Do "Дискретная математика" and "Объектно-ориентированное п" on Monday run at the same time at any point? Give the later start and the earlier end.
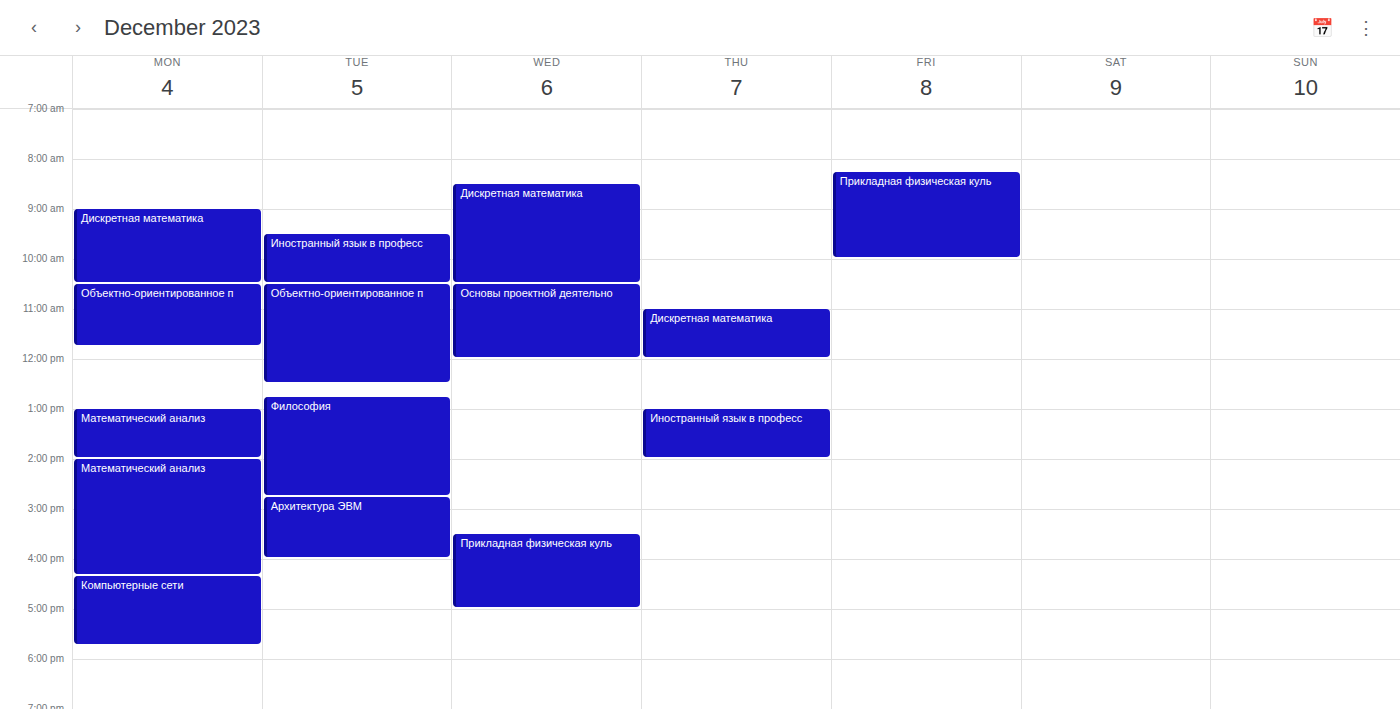
"Дискретная математика" ends at 10:30 AM, exactly when "Объектно-ориентированное п" starts -- they touch but do not overlap.